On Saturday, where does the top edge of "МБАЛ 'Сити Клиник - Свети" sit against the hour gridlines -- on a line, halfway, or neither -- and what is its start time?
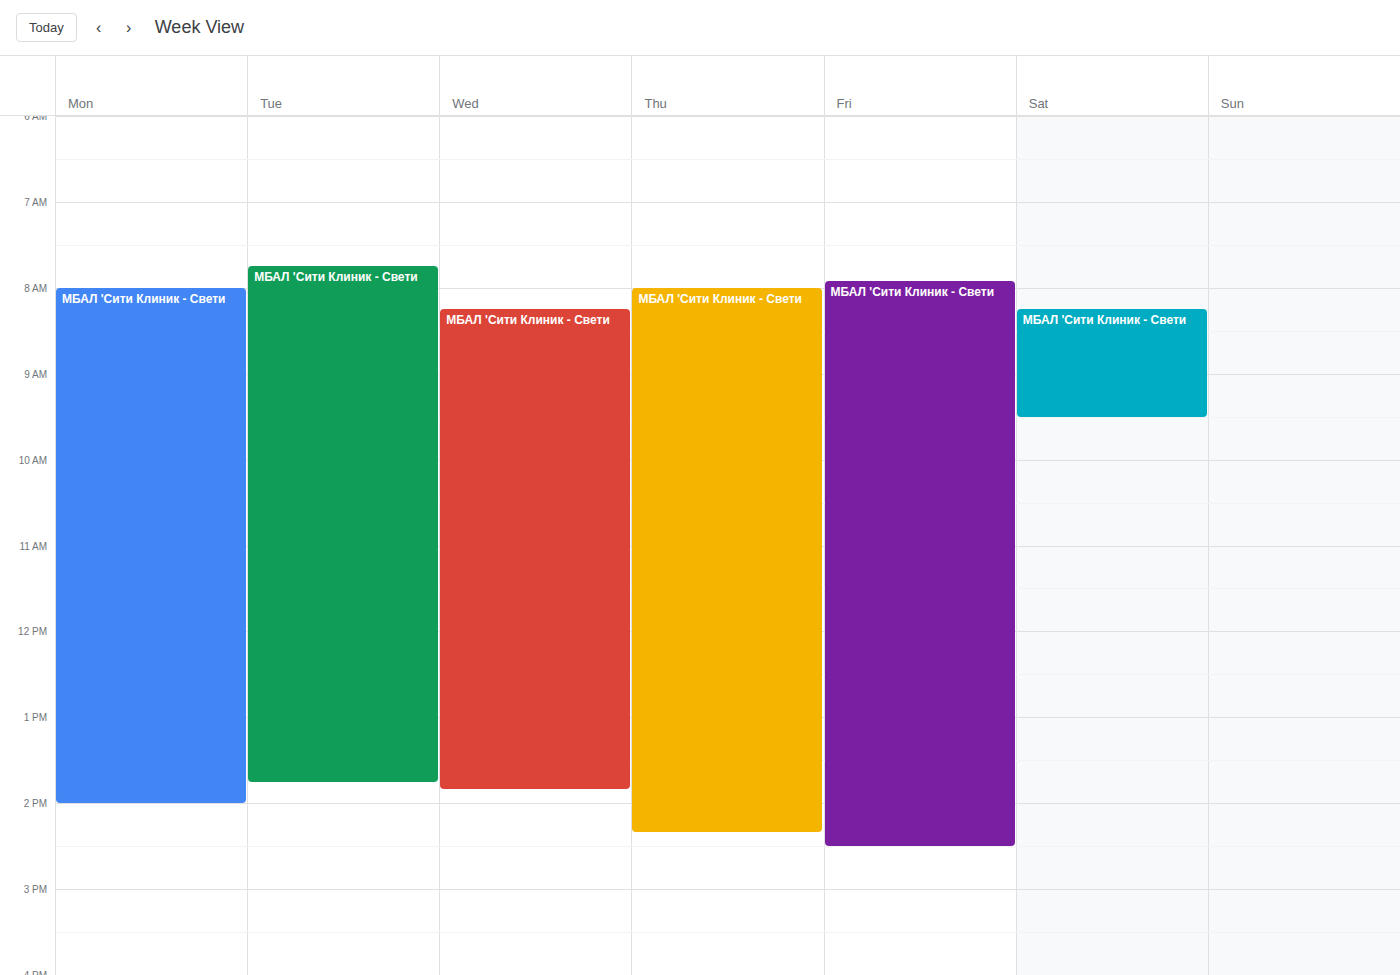
8:15 AM -- neither: a quarter of the way from the 8 AM line to the 9 AM line.